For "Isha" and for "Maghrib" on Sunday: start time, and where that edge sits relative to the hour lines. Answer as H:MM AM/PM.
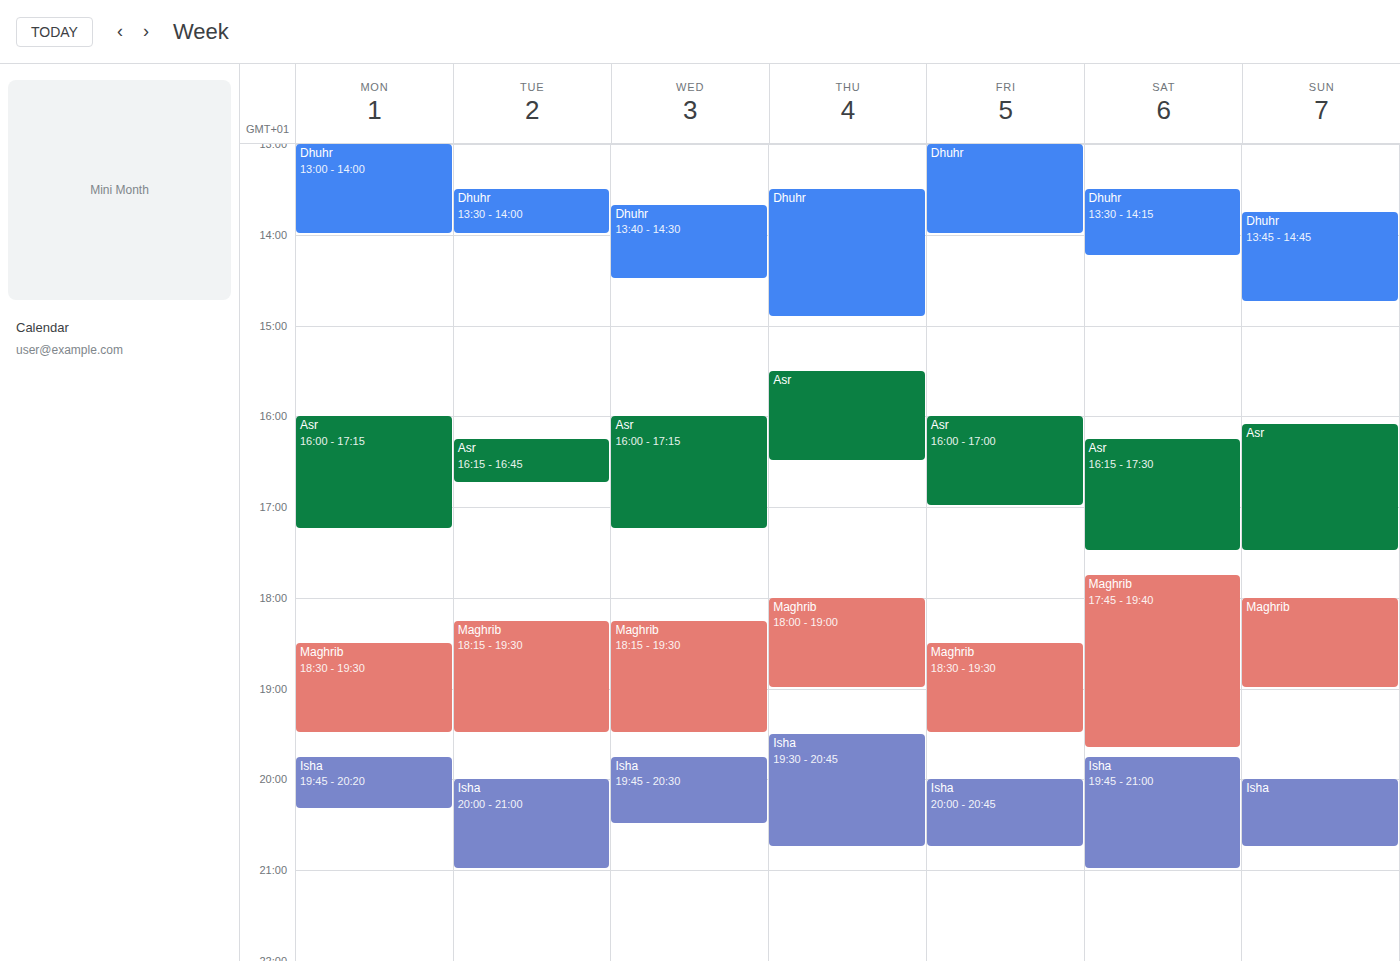
"Isha": 8:00 PM, exactly on the 8 PM line. "Maghrib": 6:00 PM, exactly on the 6 PM line.